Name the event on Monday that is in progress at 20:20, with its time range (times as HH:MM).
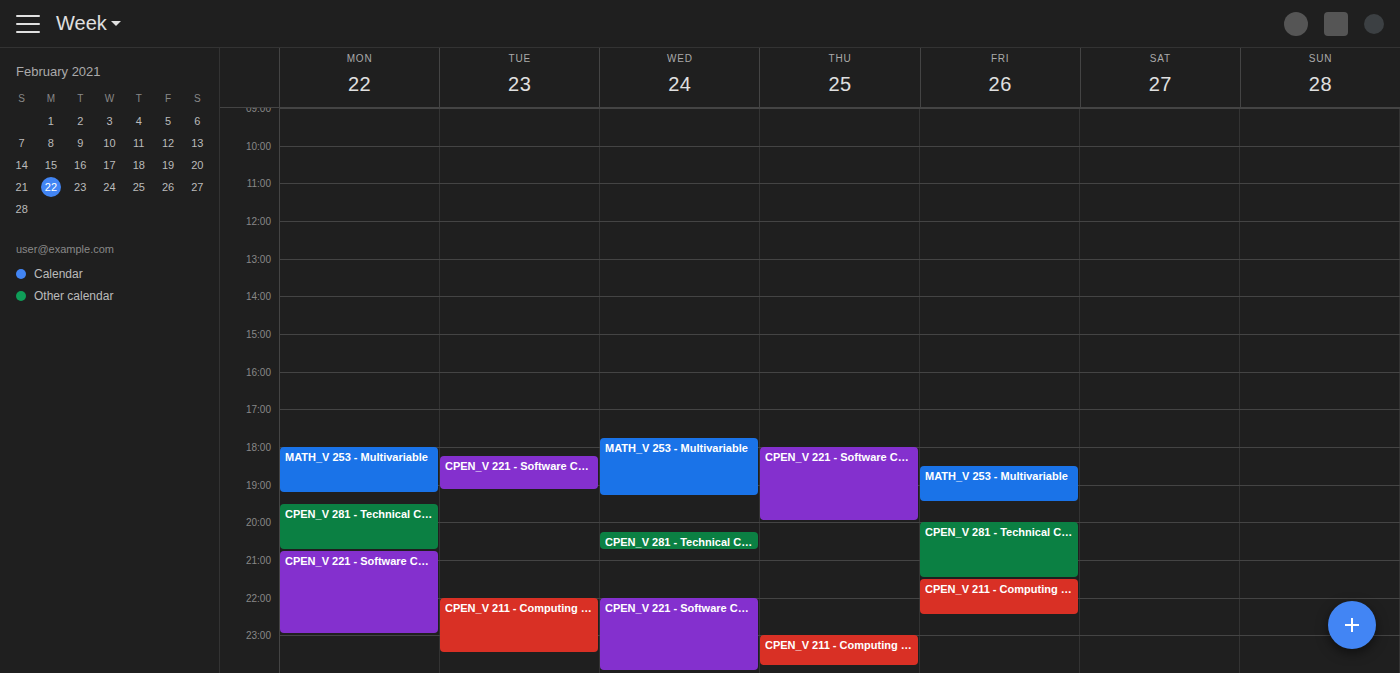
"CPEN_V 281 - Technical Com", 19:30 to 20:45